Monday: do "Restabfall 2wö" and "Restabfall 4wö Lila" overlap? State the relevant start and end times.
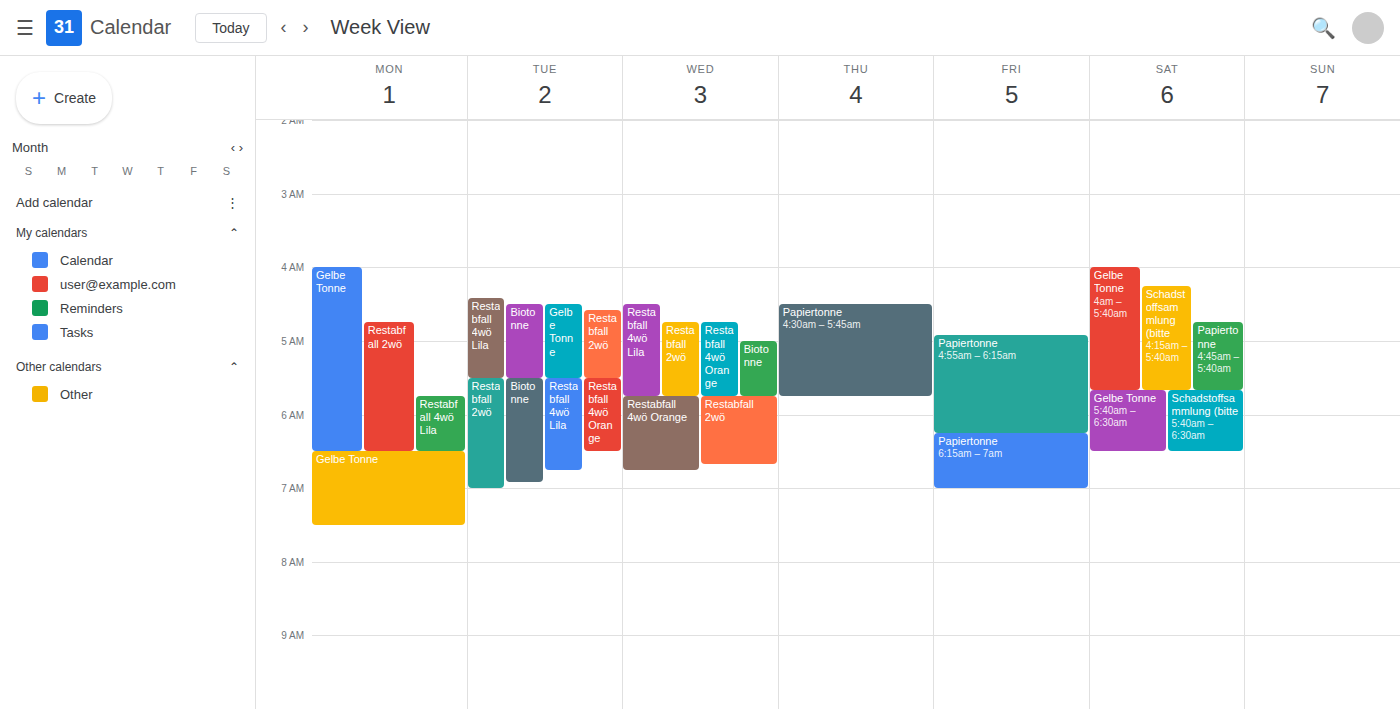
"Restabfall 4wö Lila" starts at 5:45 AM, before "Restabfall 2wö" ends at 6:30 AM -- they overlap.